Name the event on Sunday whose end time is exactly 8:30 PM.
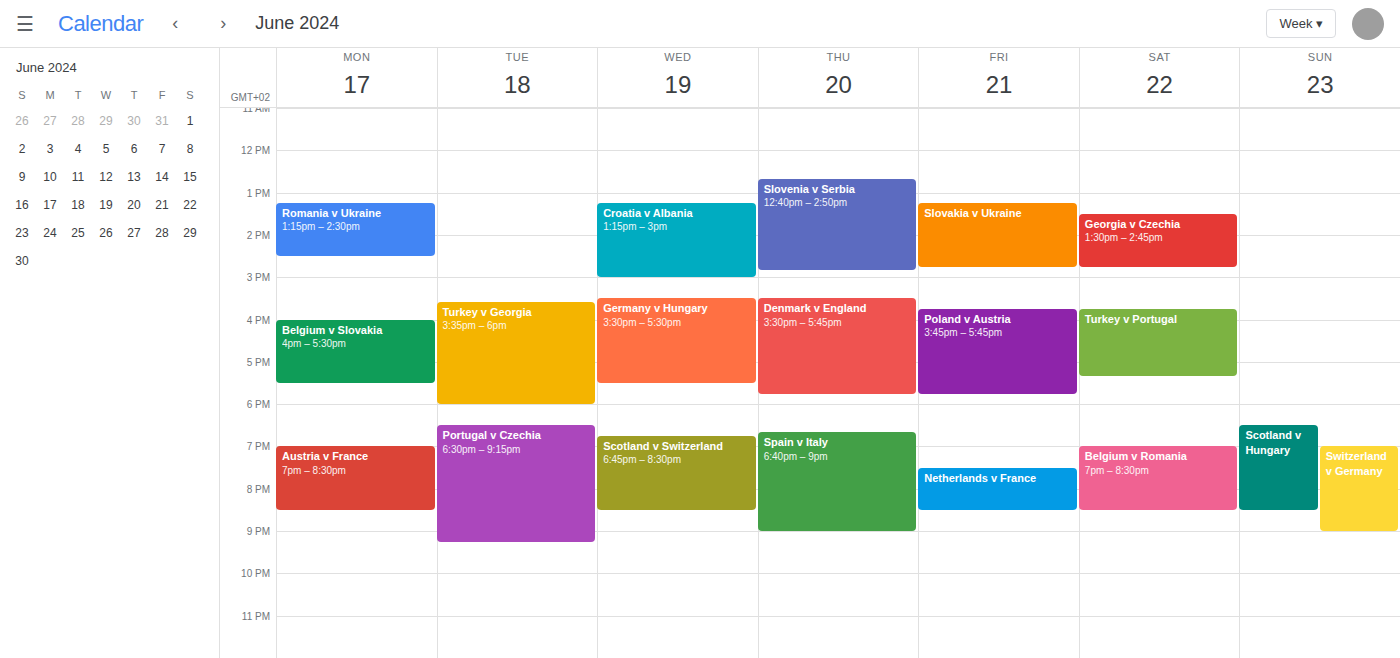
"Scotland v Hungary"